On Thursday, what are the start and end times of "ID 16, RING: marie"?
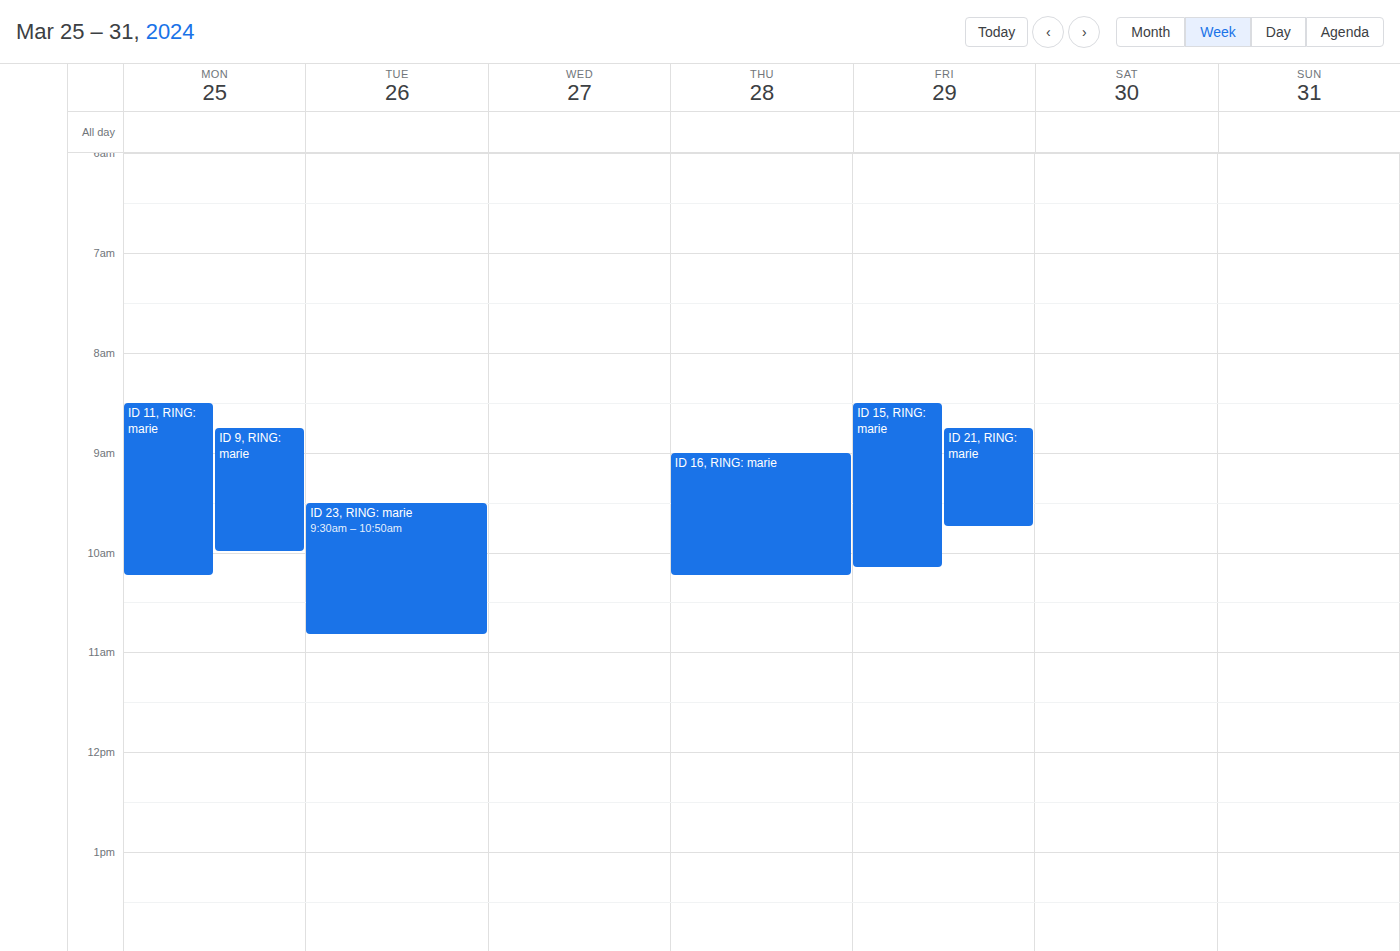
9:00 AM to 10:15 AM